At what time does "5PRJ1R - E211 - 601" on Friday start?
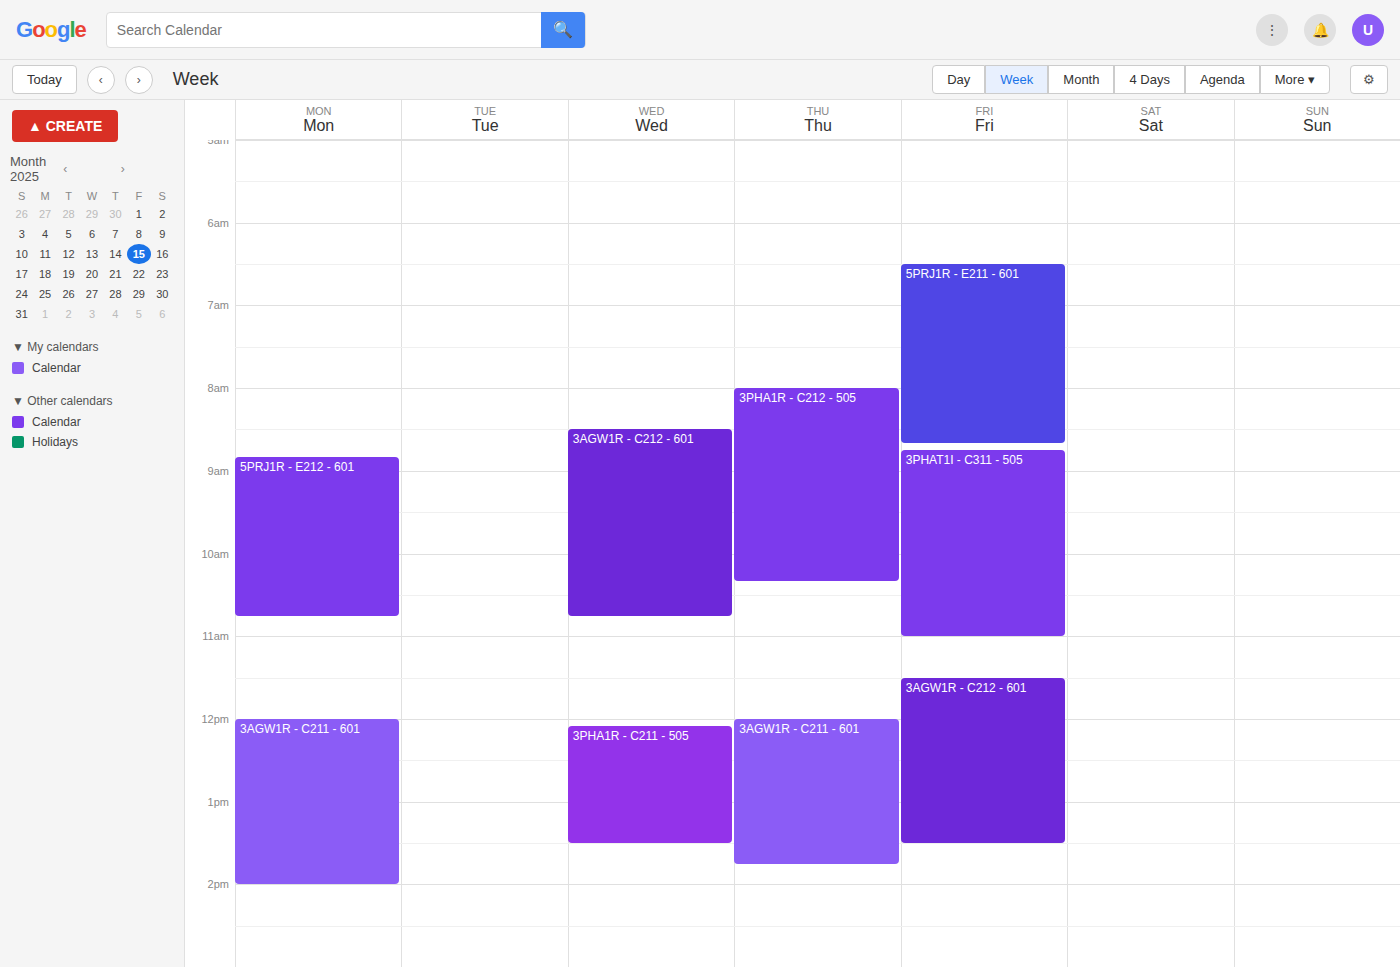
06:30